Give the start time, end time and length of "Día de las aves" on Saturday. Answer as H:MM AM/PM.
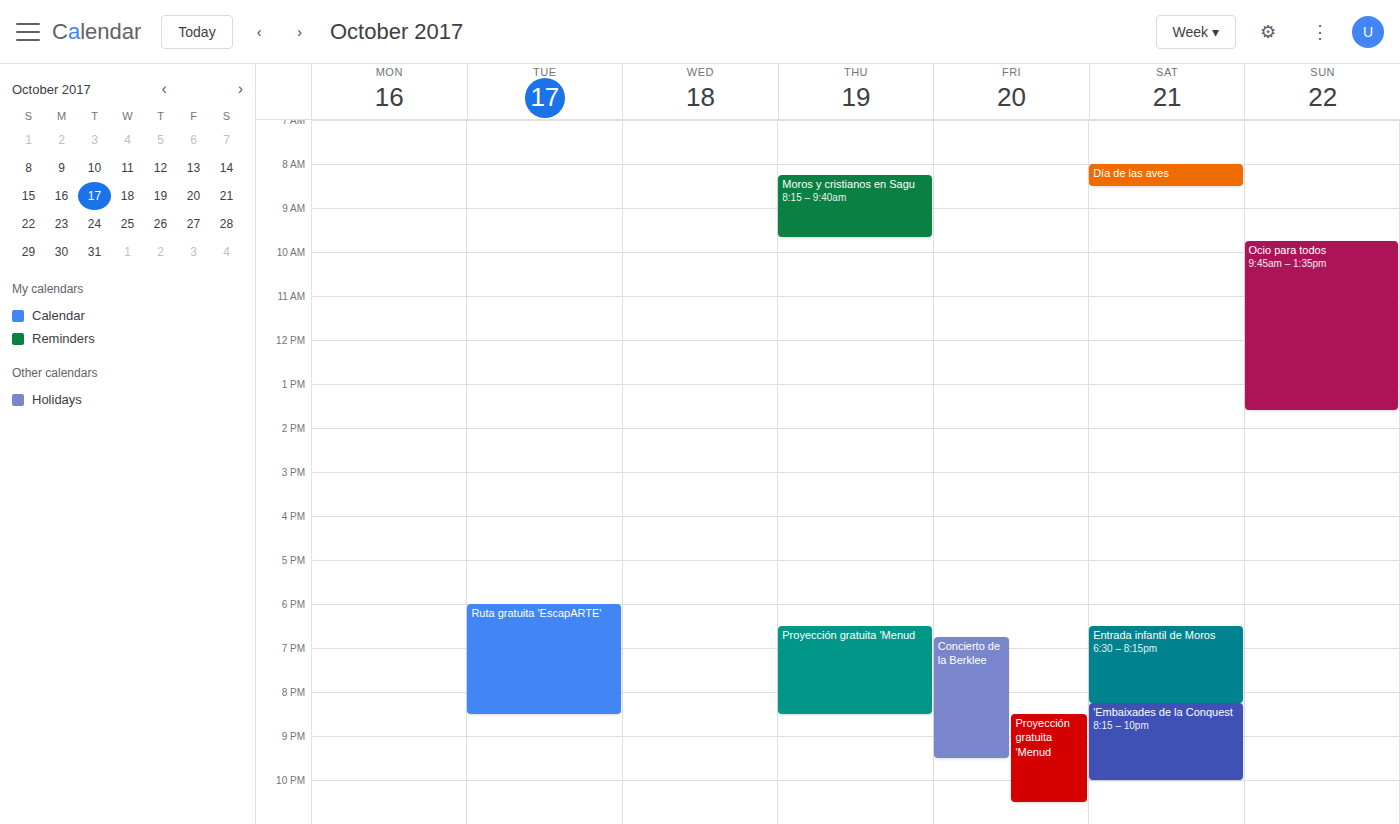
8:00 AM to 8:30 AM, 30 minutes